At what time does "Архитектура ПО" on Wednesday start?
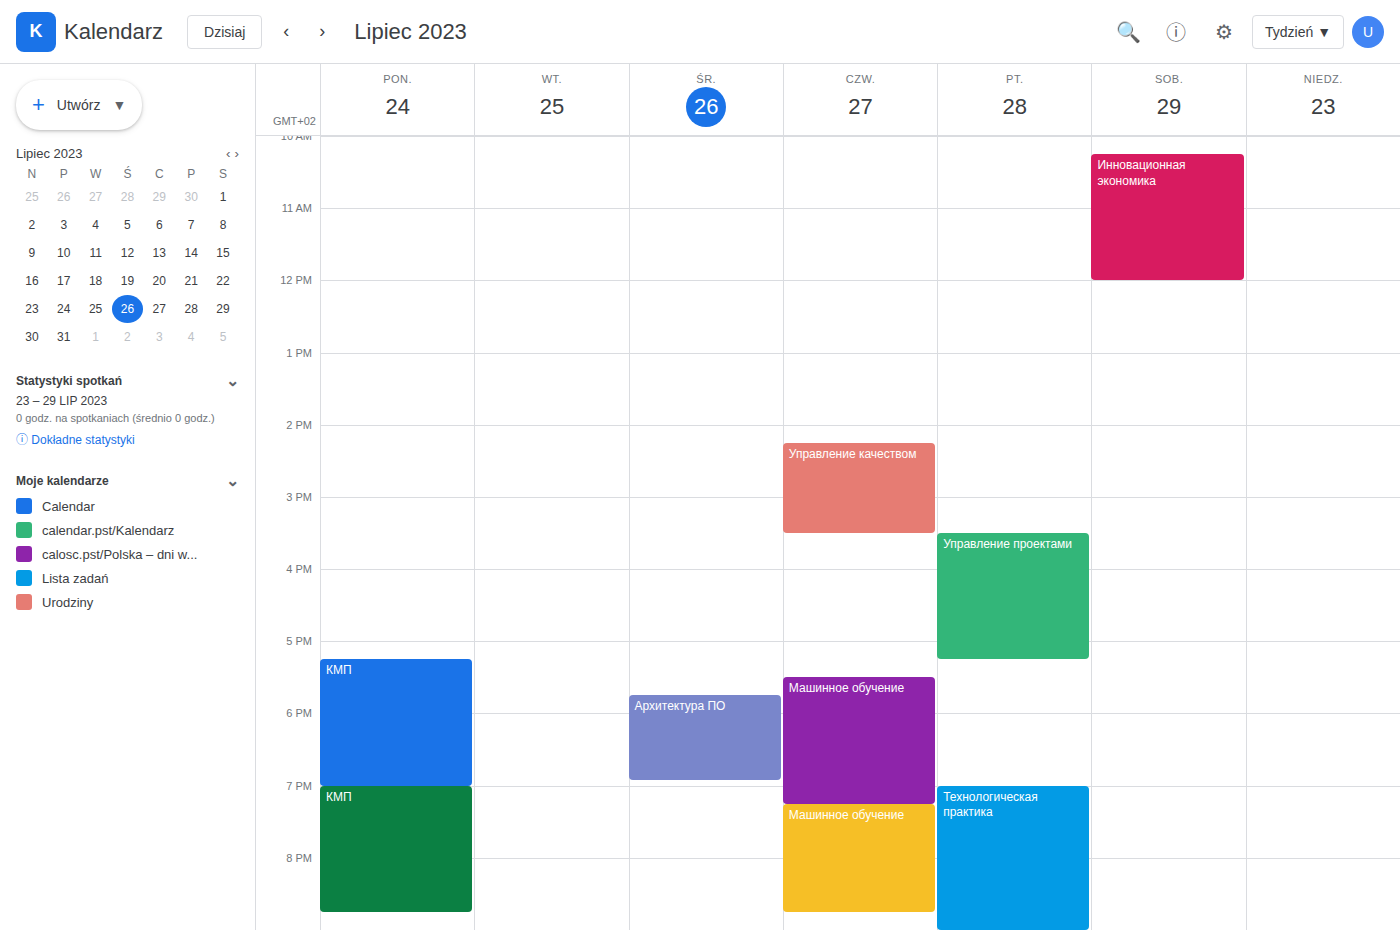
5:45 PM